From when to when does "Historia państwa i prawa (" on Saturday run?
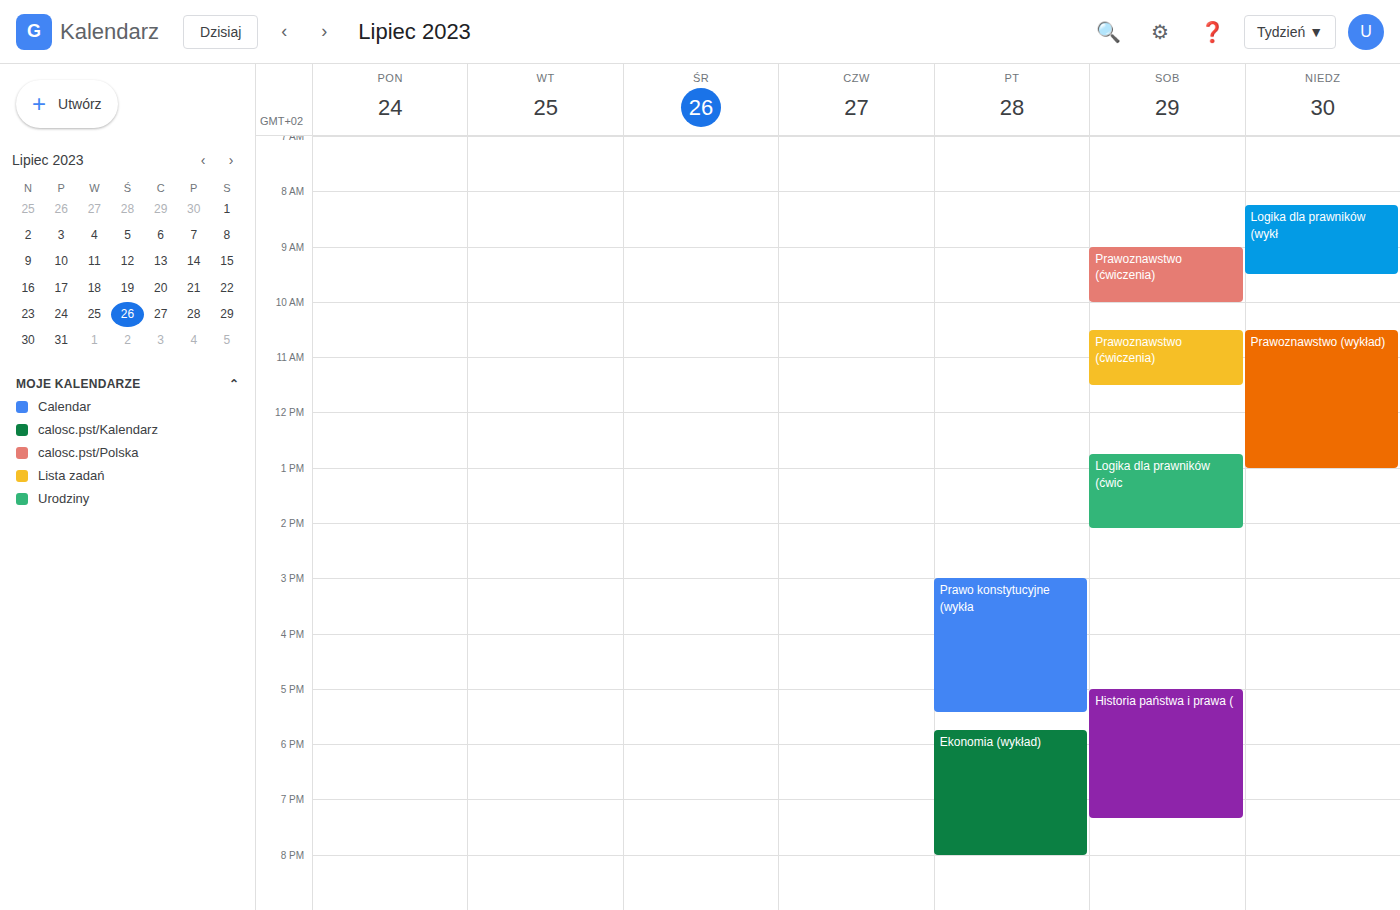
5:00 PM to 7:20 PM